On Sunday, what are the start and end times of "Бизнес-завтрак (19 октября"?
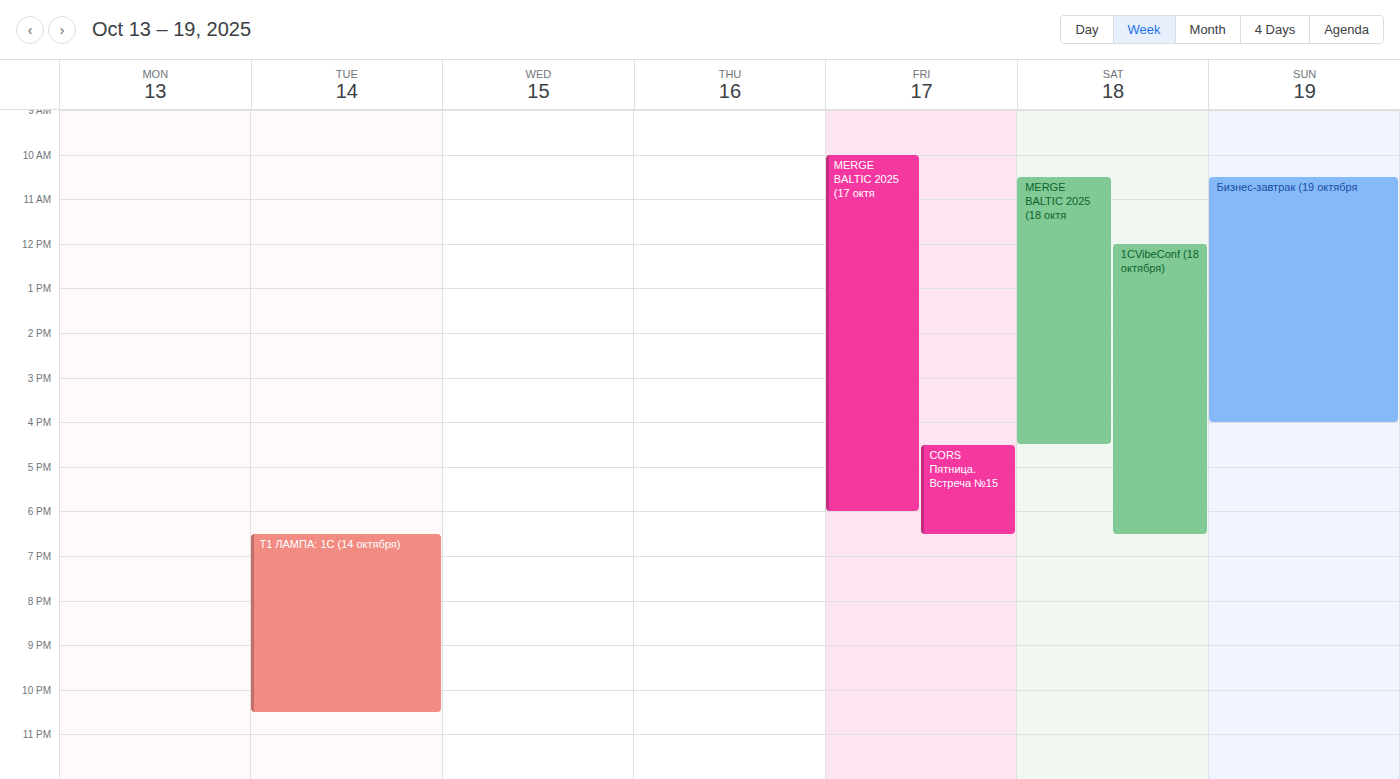
10:30 to 16:00